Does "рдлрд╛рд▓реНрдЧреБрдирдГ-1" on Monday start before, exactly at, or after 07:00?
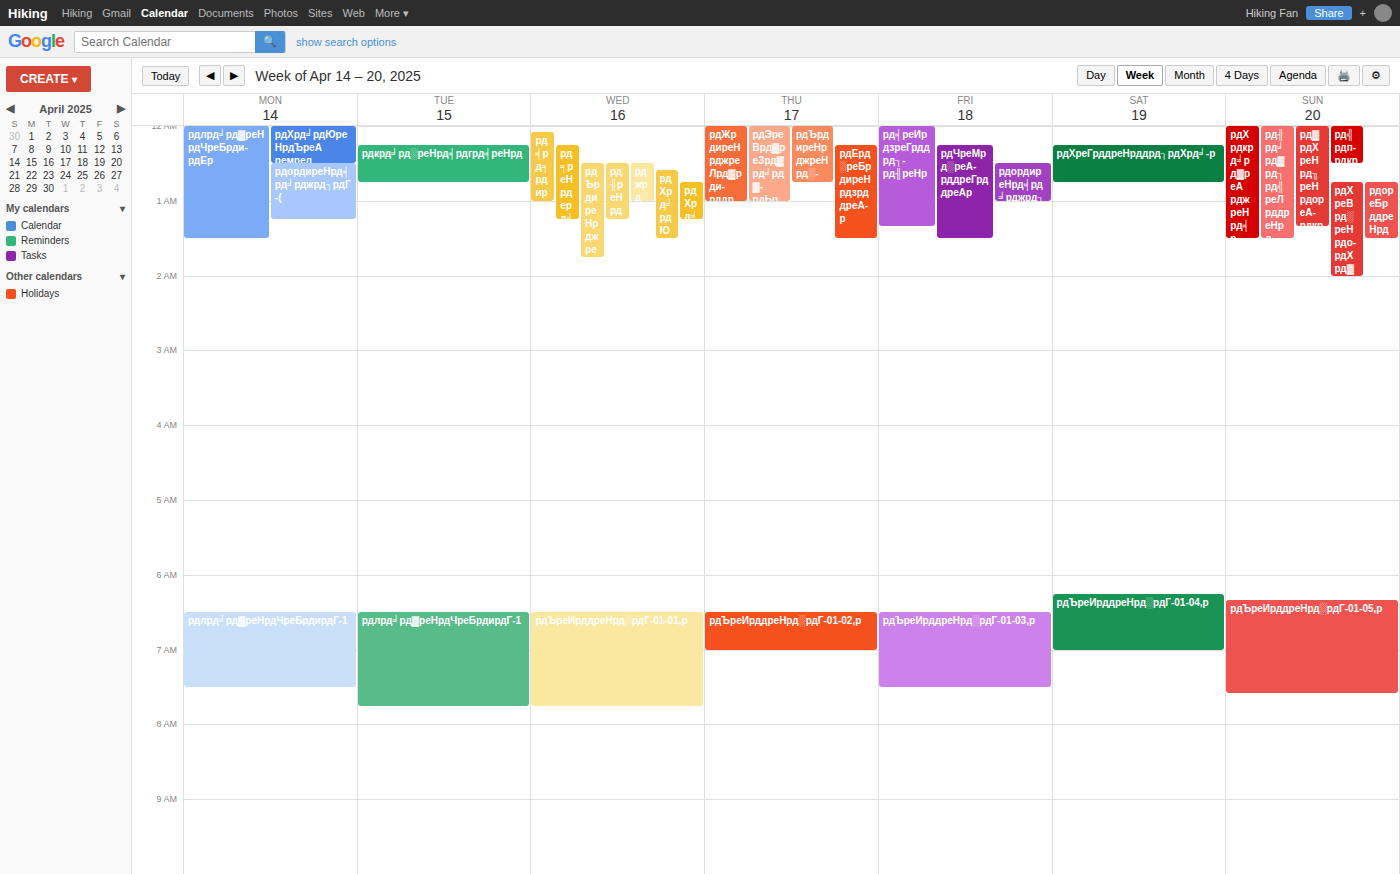
06:30 -- before 07:00, 30 minutes above the 07:00 line.